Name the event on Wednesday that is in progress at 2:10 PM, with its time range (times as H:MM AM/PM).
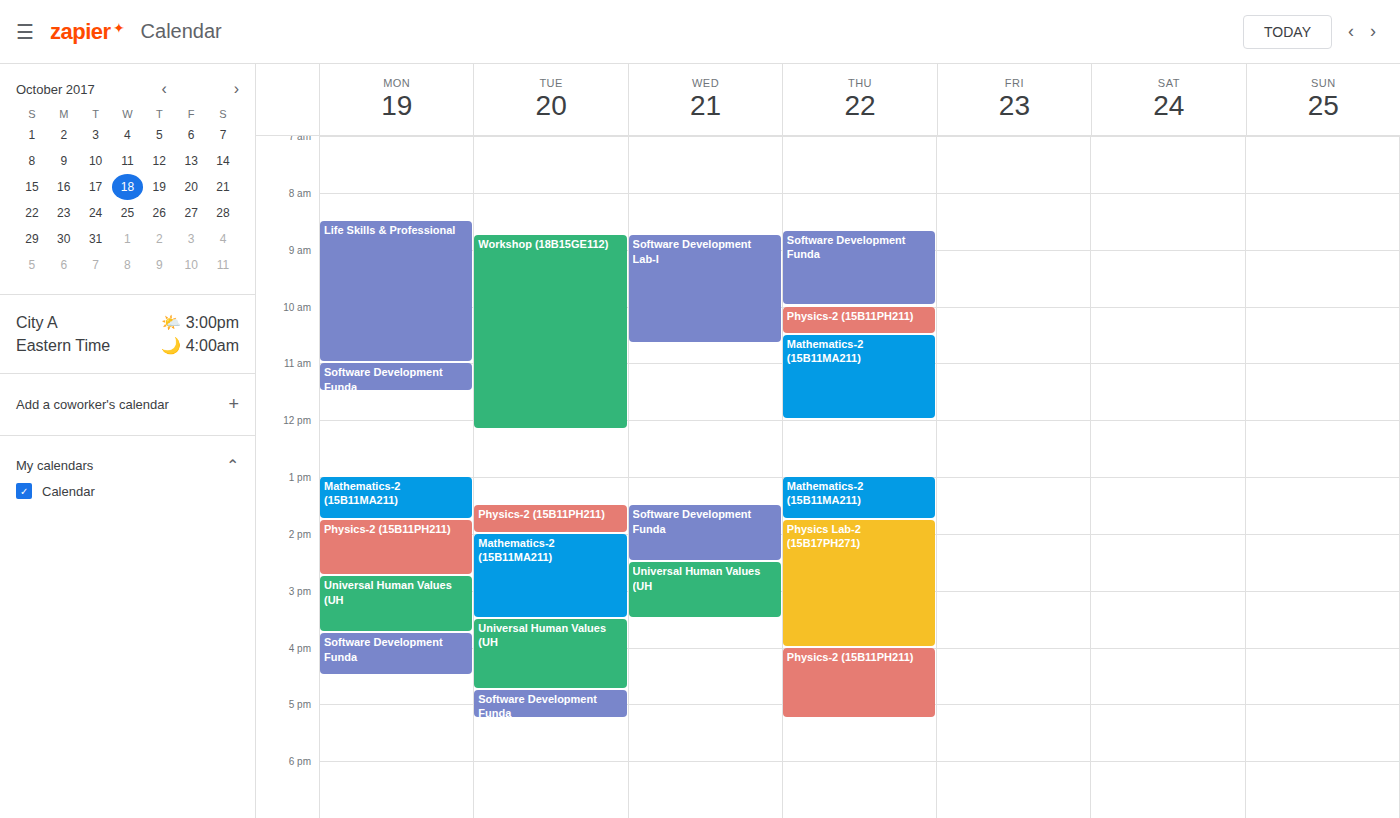
"Software Development Funda", 1:30 PM to 2:30 PM